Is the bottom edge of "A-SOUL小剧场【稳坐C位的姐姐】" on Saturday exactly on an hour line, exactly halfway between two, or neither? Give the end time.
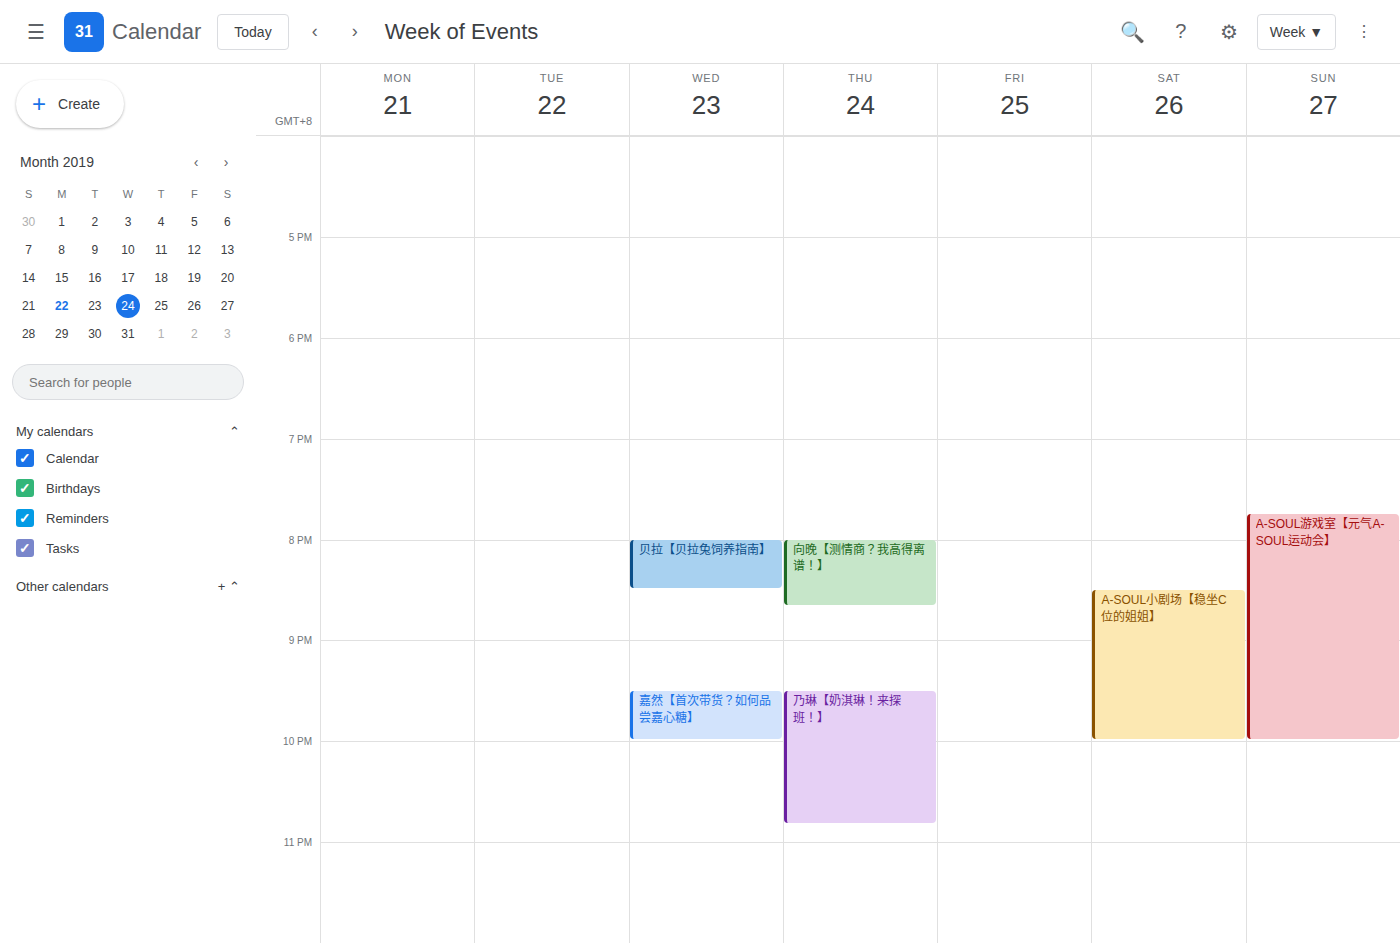
10:00 PM -- exactly on the 10 PM line.